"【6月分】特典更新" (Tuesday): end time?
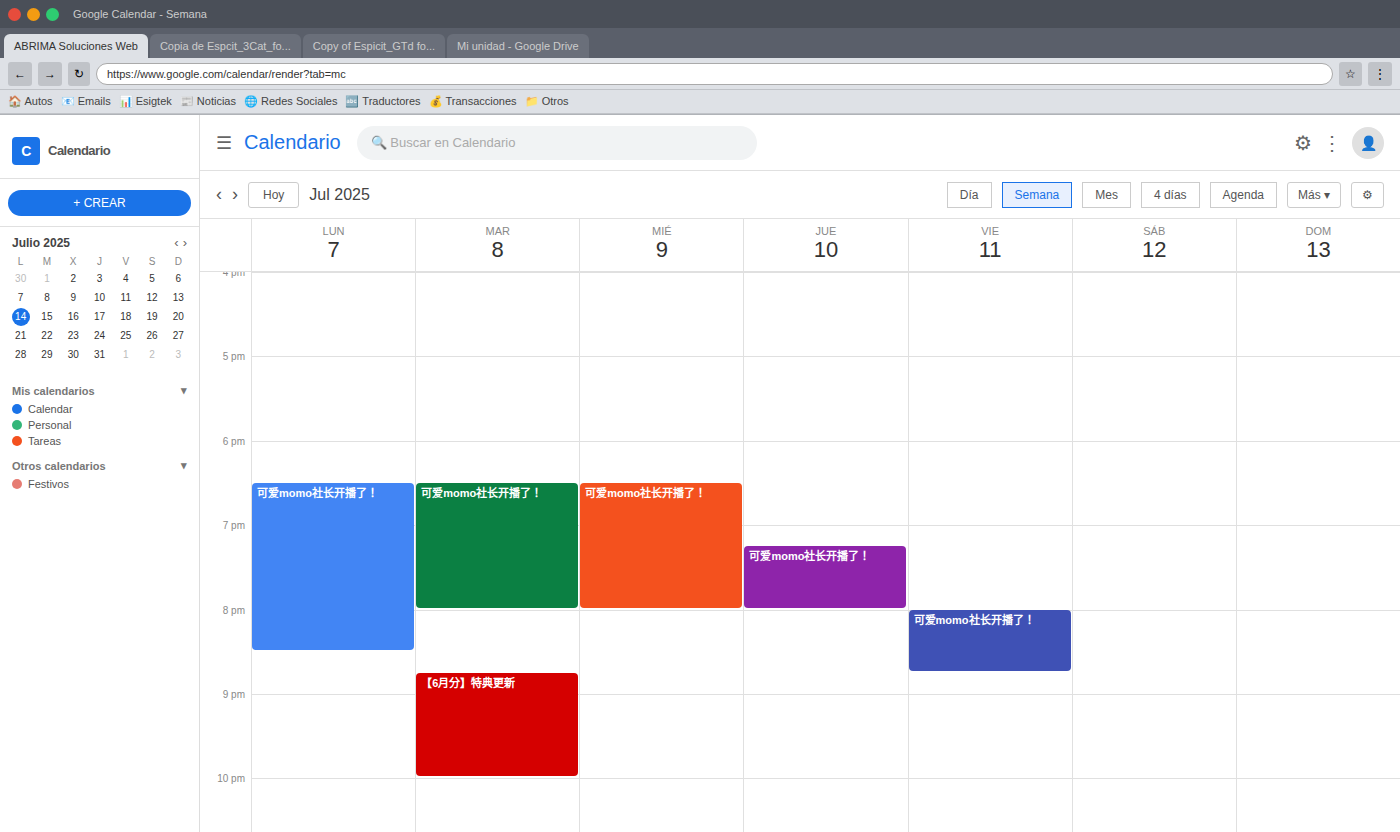
10:00 PM